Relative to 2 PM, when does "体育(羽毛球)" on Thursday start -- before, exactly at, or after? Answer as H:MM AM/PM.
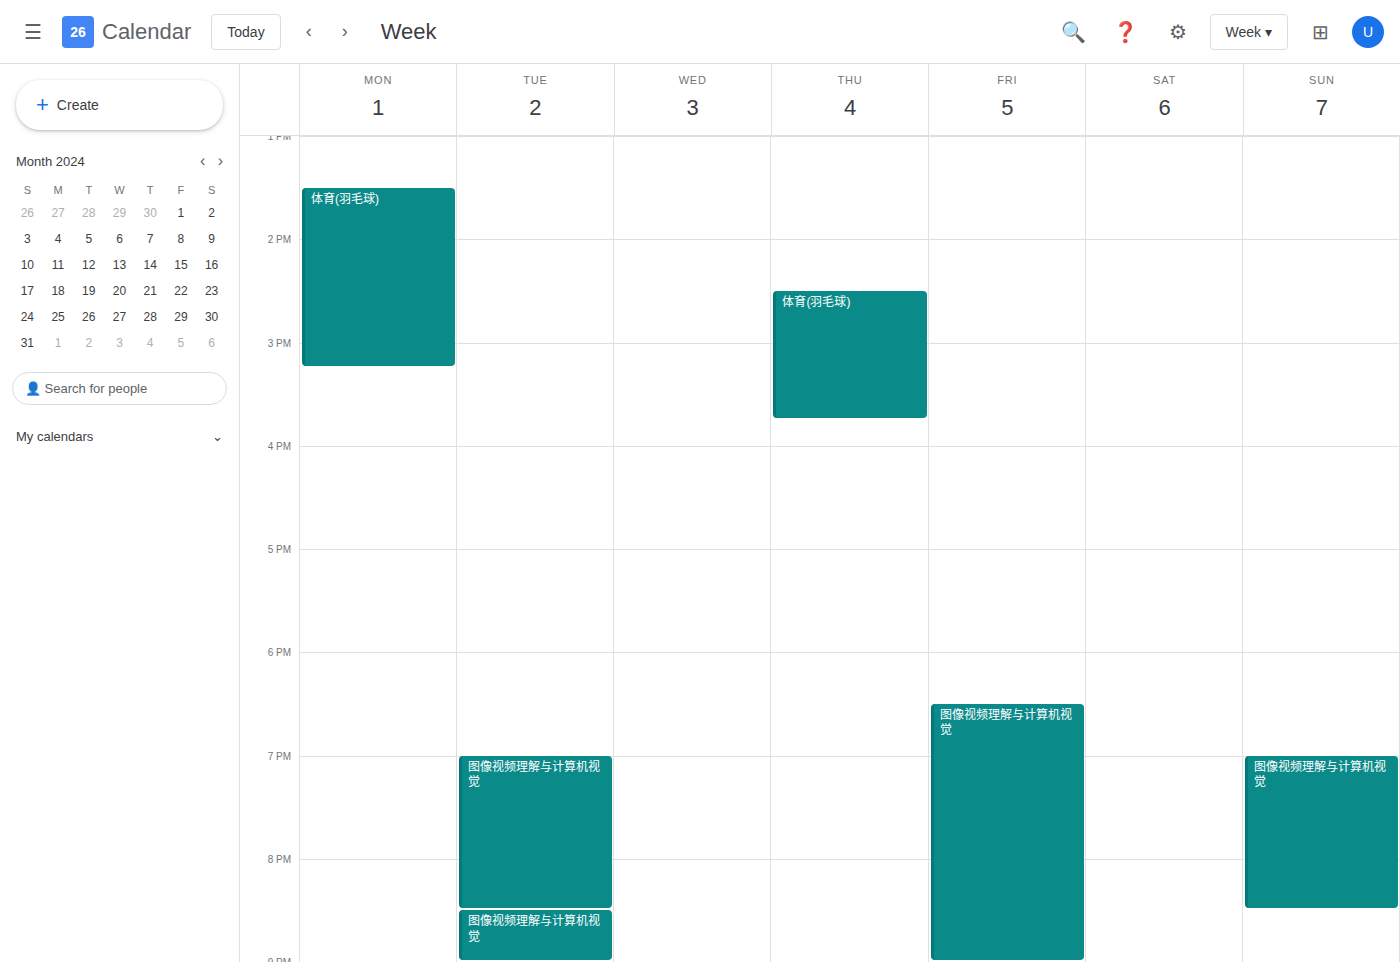
2:30 PM -- after 2 PM, 30 minutes below the 2 PM line.